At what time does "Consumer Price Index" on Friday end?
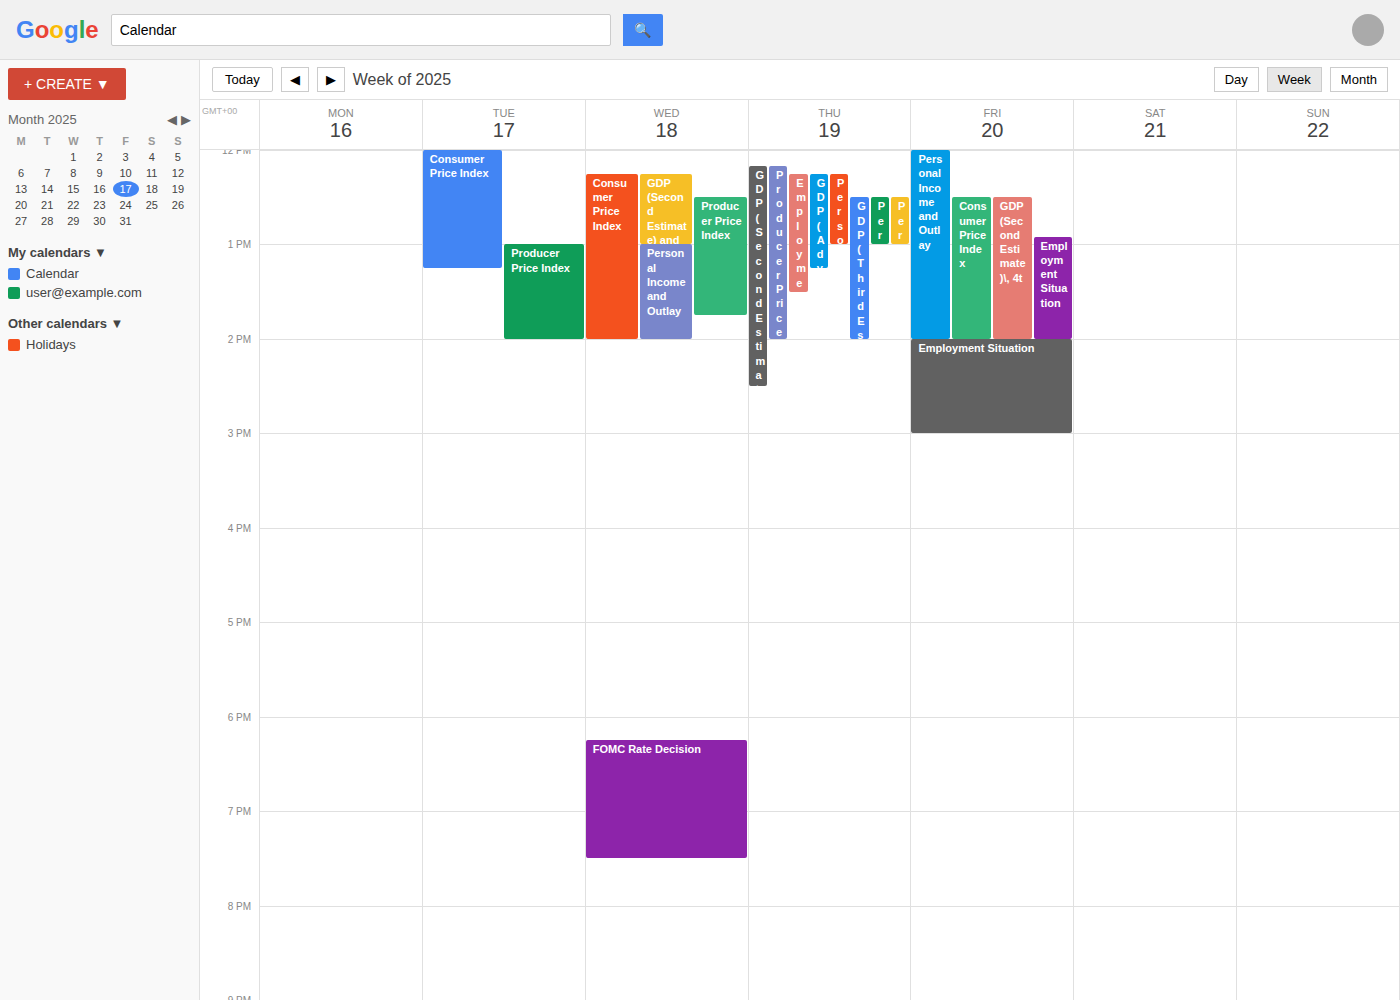
2:00 PM